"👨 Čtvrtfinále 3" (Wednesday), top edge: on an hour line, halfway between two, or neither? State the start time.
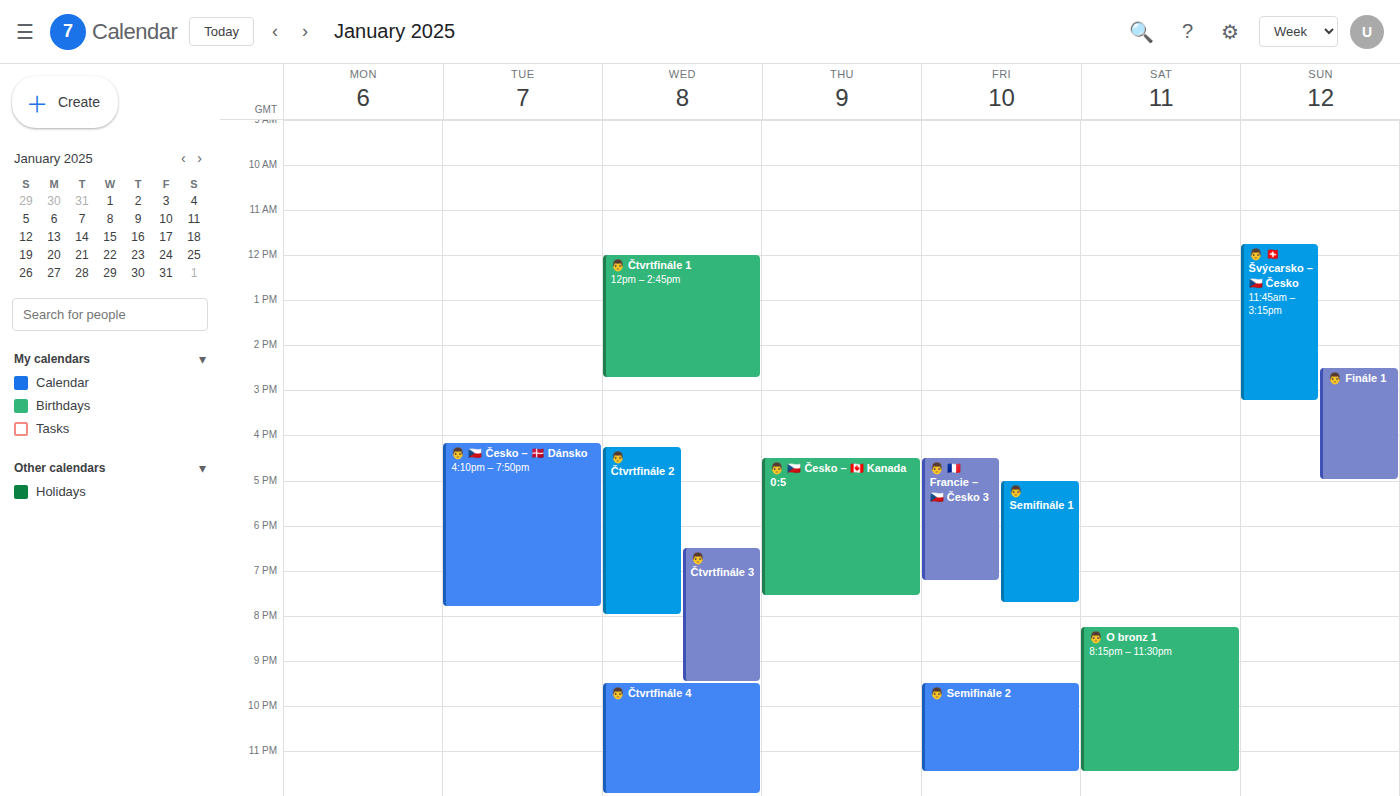
6:30 PM -- halfway between the 6 PM and 7 PM lines.